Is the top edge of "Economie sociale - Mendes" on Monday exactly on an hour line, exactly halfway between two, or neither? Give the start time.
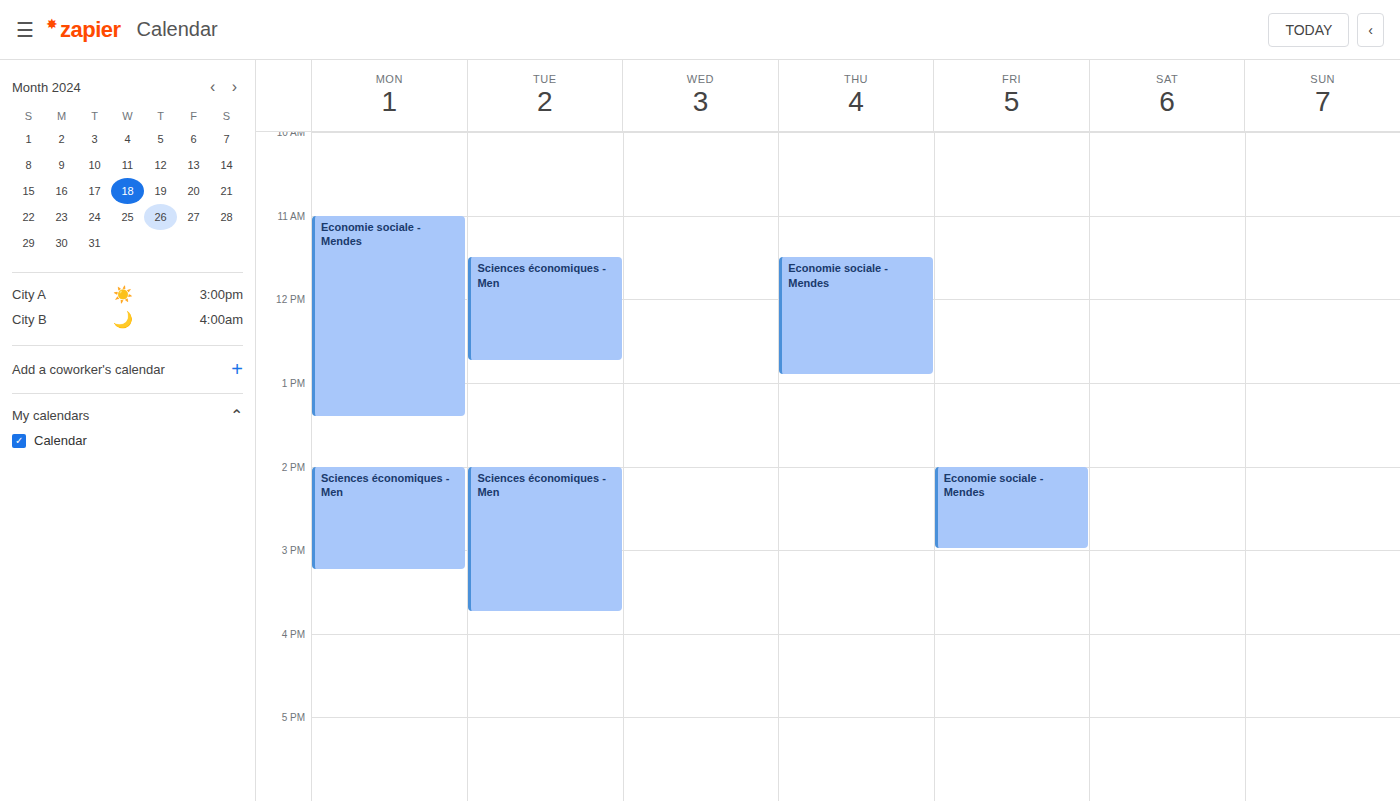
11:00 AM -- exactly on the 11 AM line.